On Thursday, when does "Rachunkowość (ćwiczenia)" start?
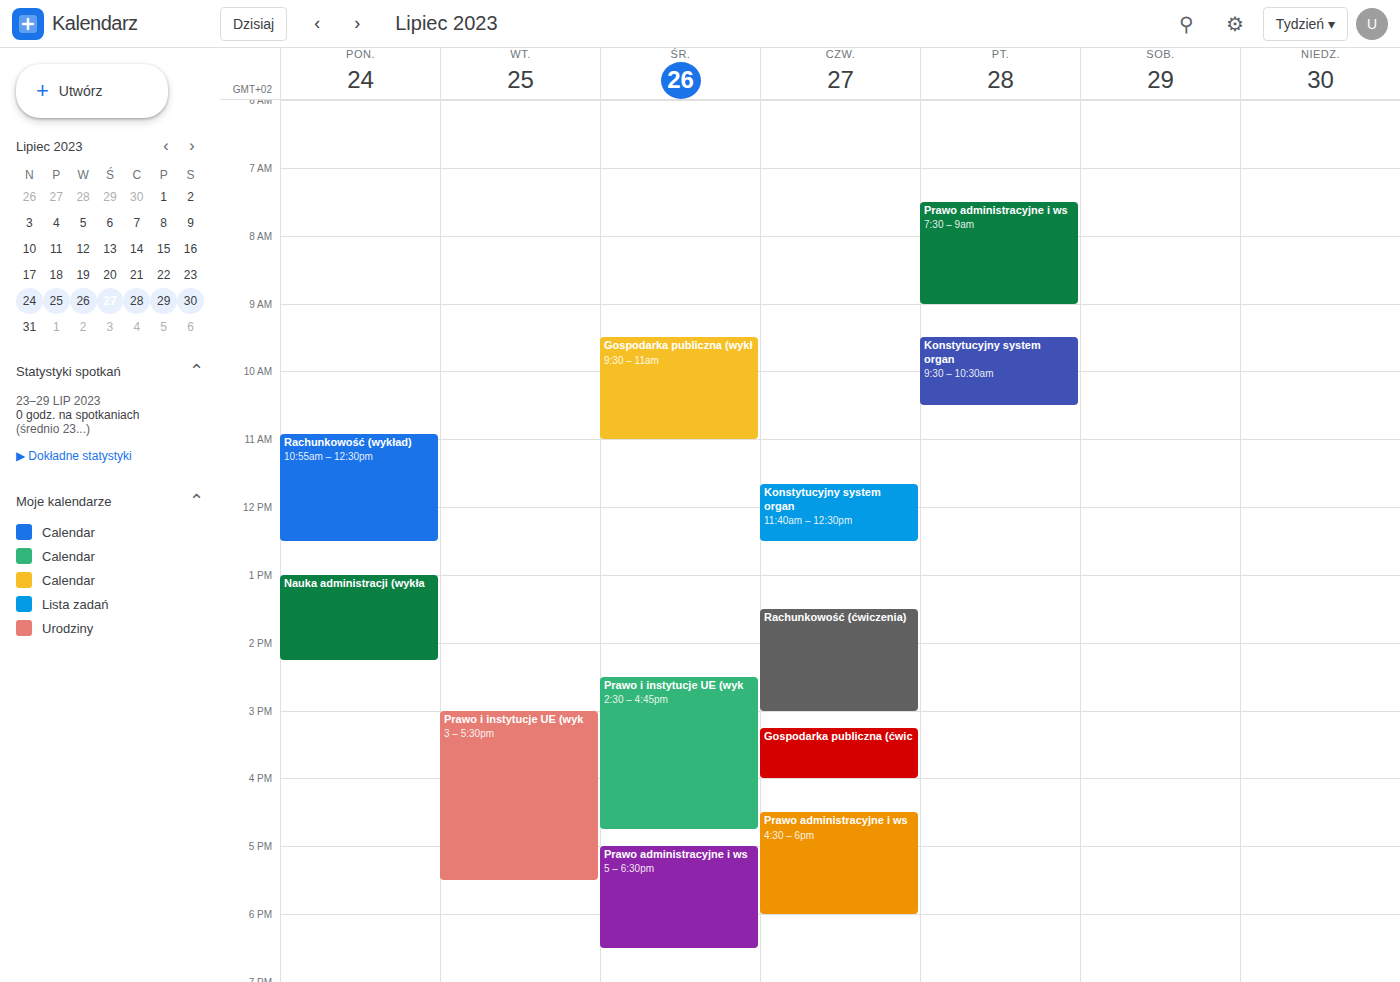
1:30 PM